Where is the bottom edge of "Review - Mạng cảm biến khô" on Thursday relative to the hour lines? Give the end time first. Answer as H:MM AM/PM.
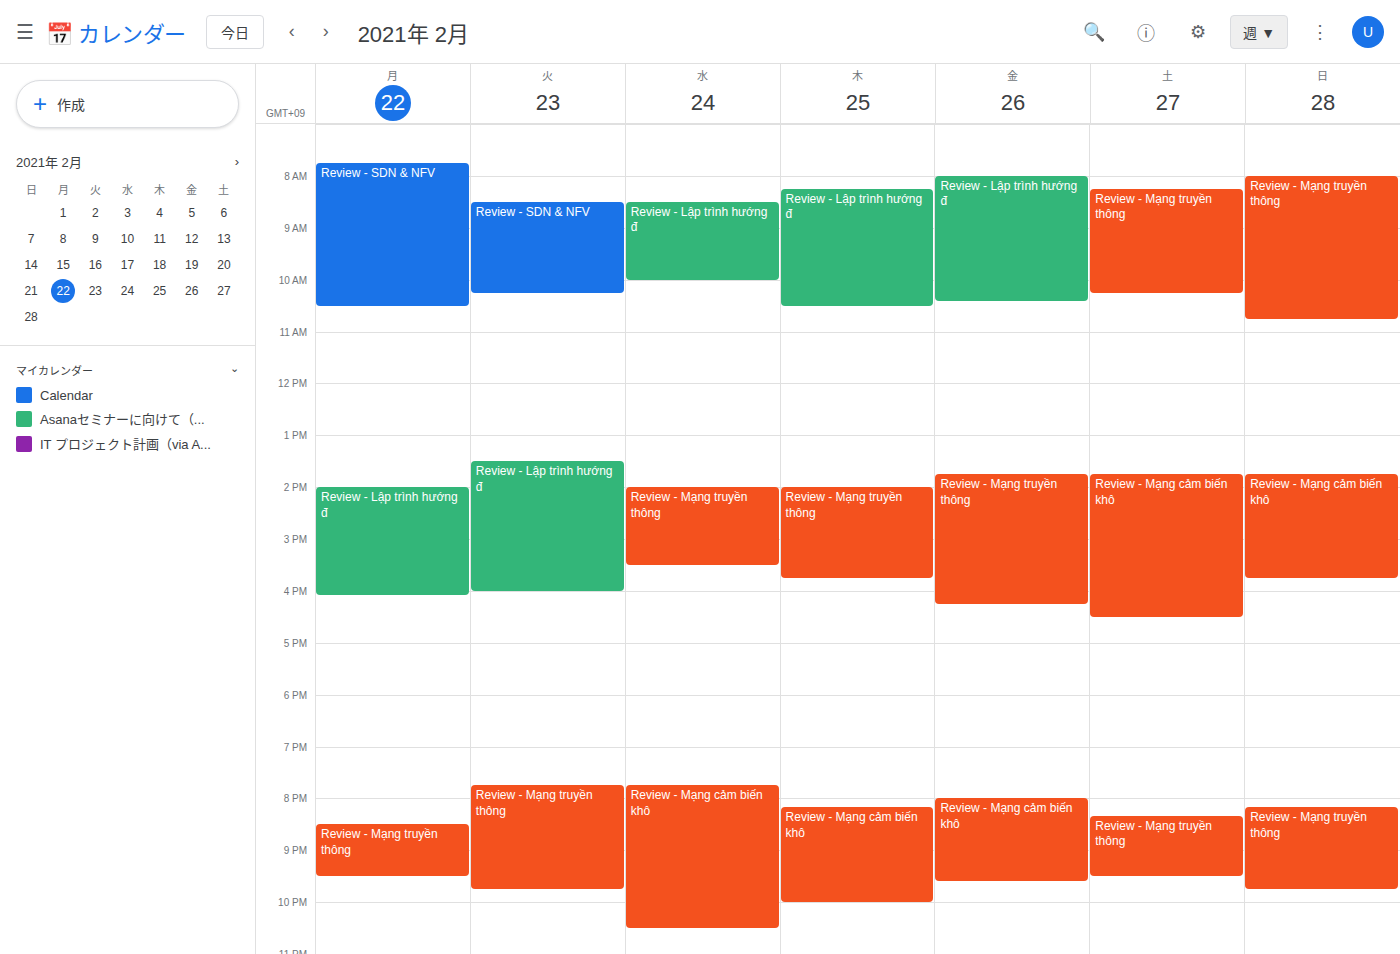
10:00 PM -- exactly on the 10 PM line.